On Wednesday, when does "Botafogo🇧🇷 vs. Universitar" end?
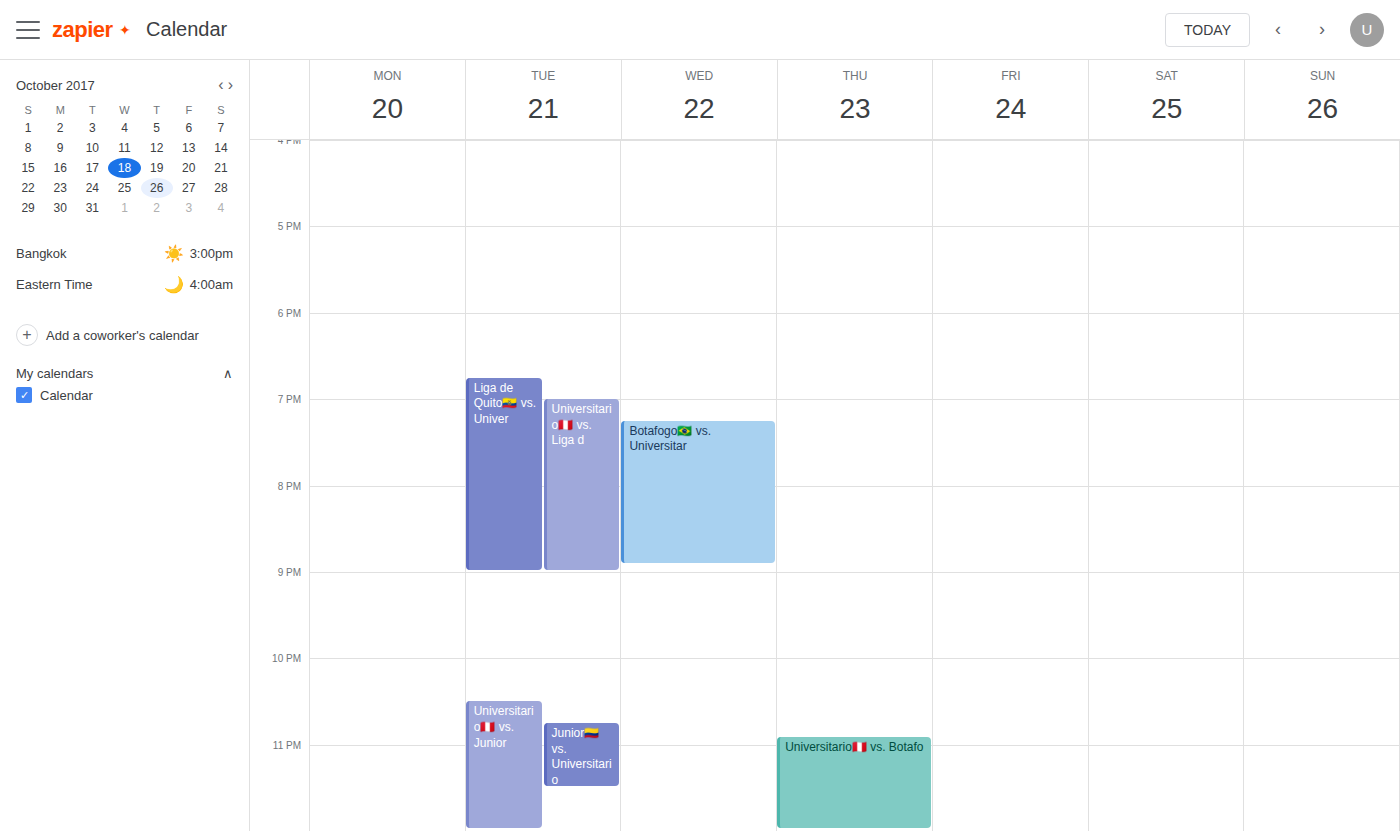
20:55